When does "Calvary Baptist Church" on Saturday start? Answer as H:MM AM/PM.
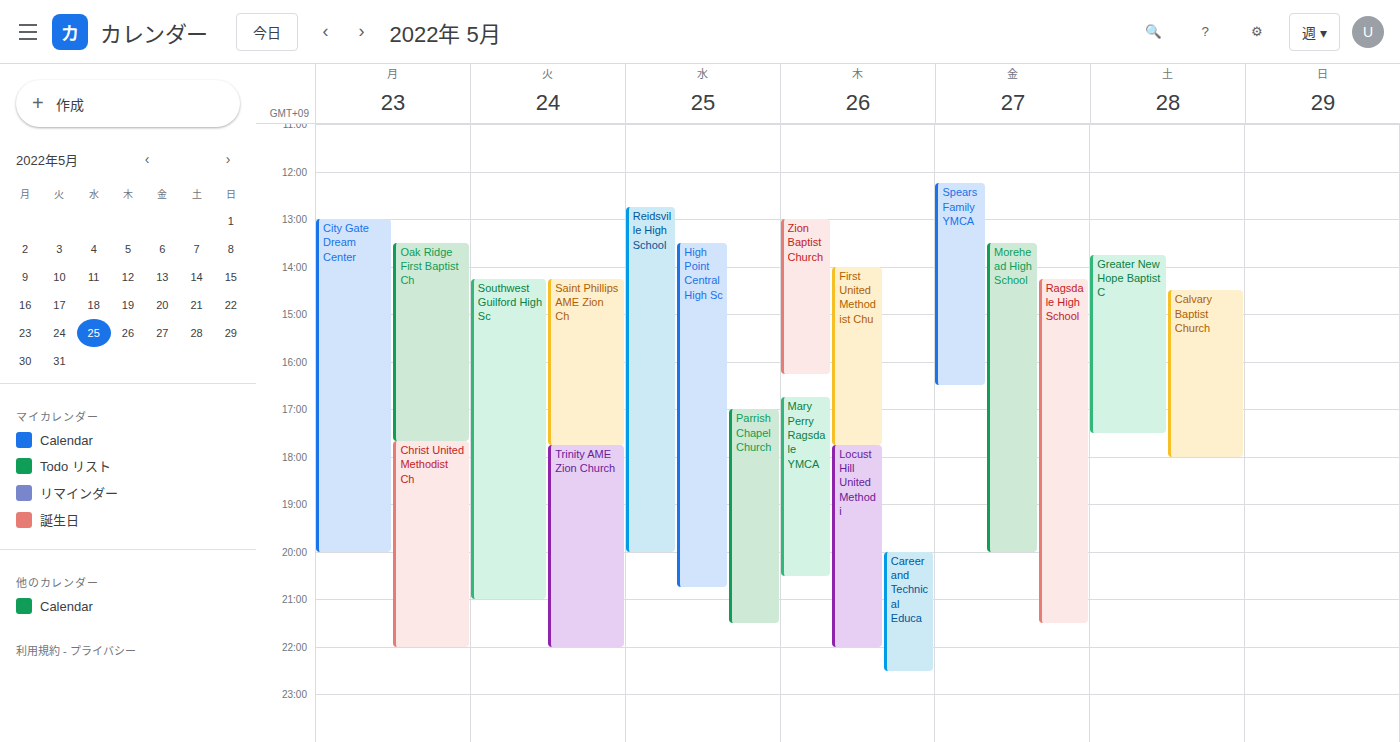
2:30 PM